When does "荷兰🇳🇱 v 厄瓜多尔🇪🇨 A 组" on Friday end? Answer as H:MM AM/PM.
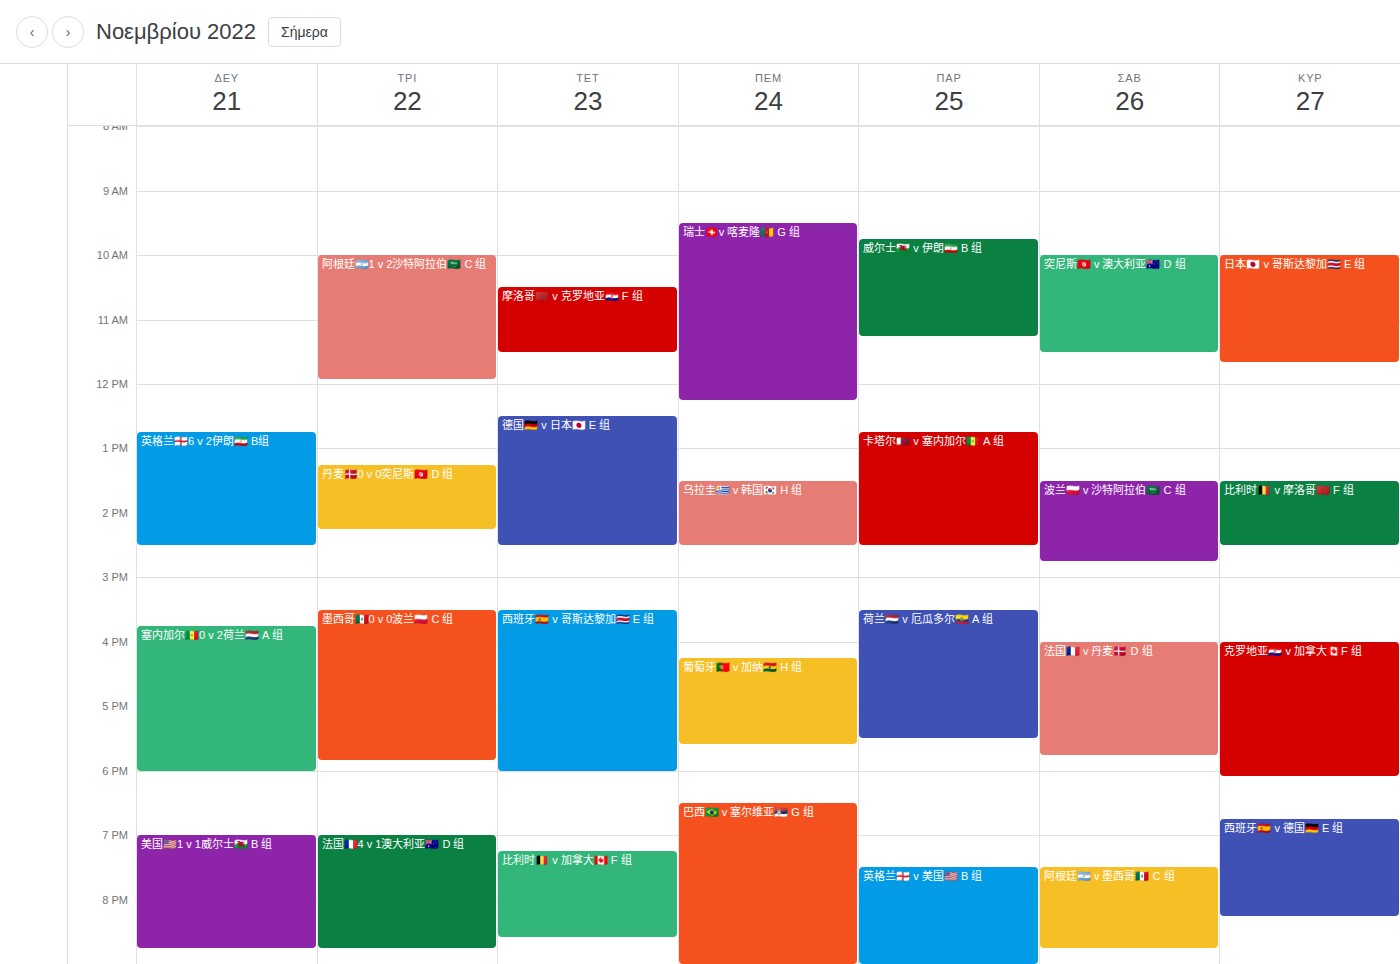
5:30 PM